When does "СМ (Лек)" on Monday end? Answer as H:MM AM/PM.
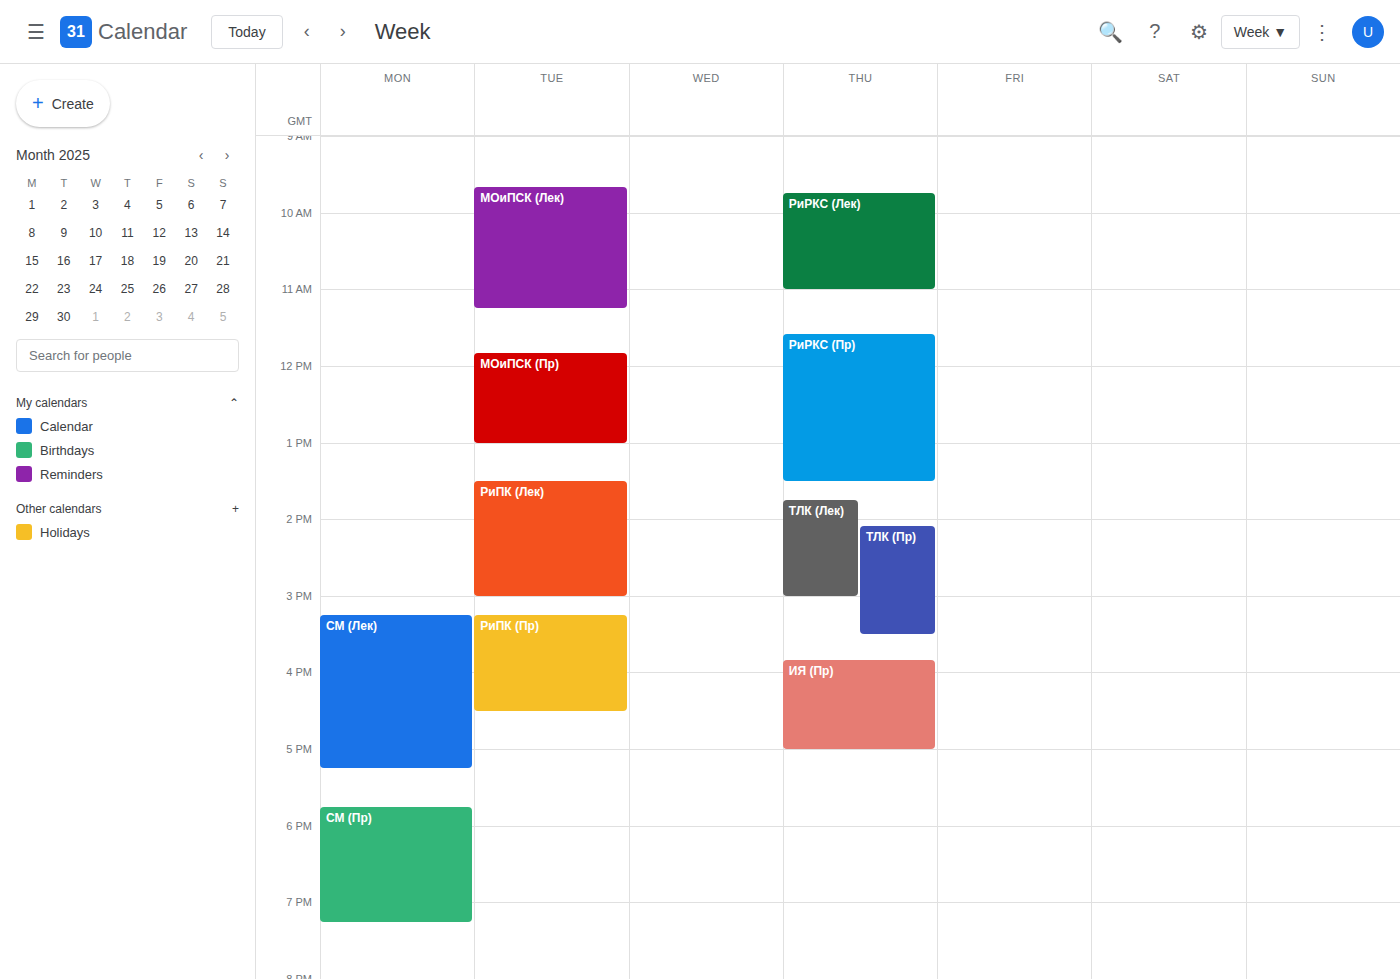
5:15 PM